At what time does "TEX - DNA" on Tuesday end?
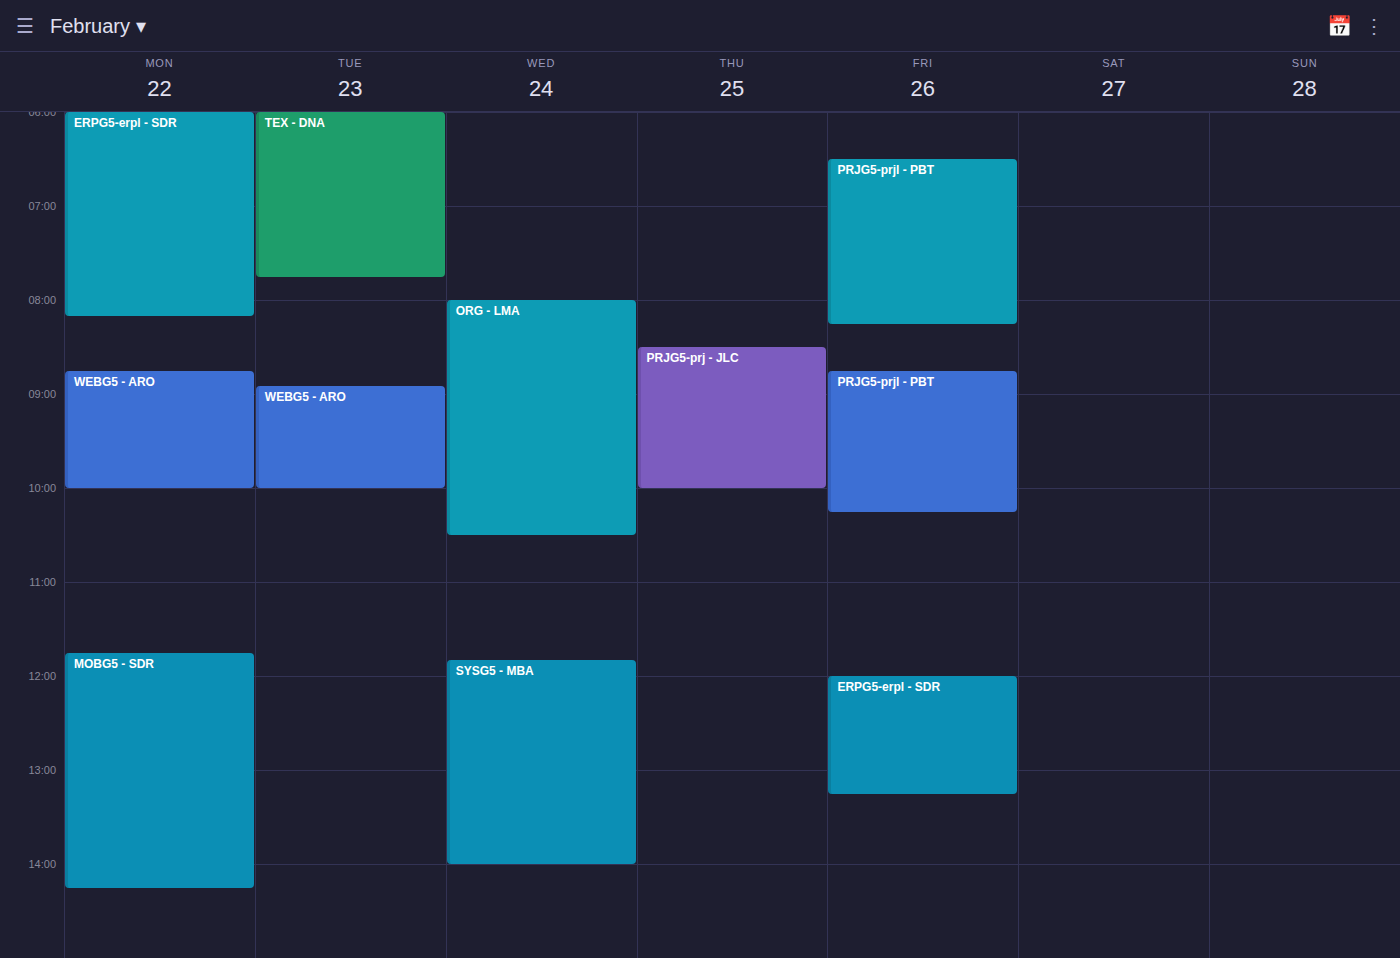
7:45 AM